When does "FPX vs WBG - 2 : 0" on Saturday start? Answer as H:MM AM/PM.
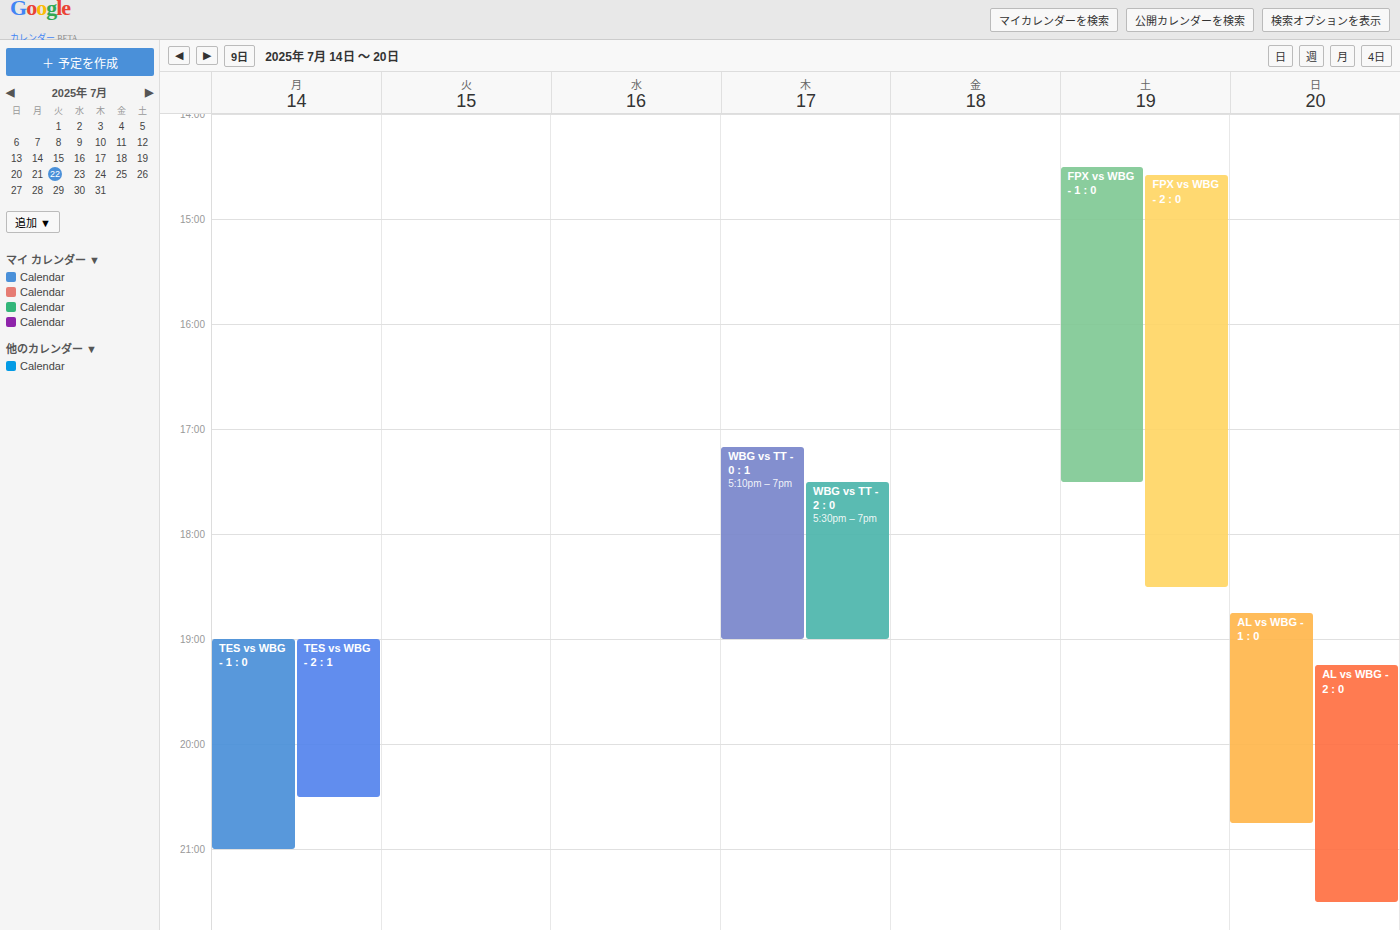
2:35 PM